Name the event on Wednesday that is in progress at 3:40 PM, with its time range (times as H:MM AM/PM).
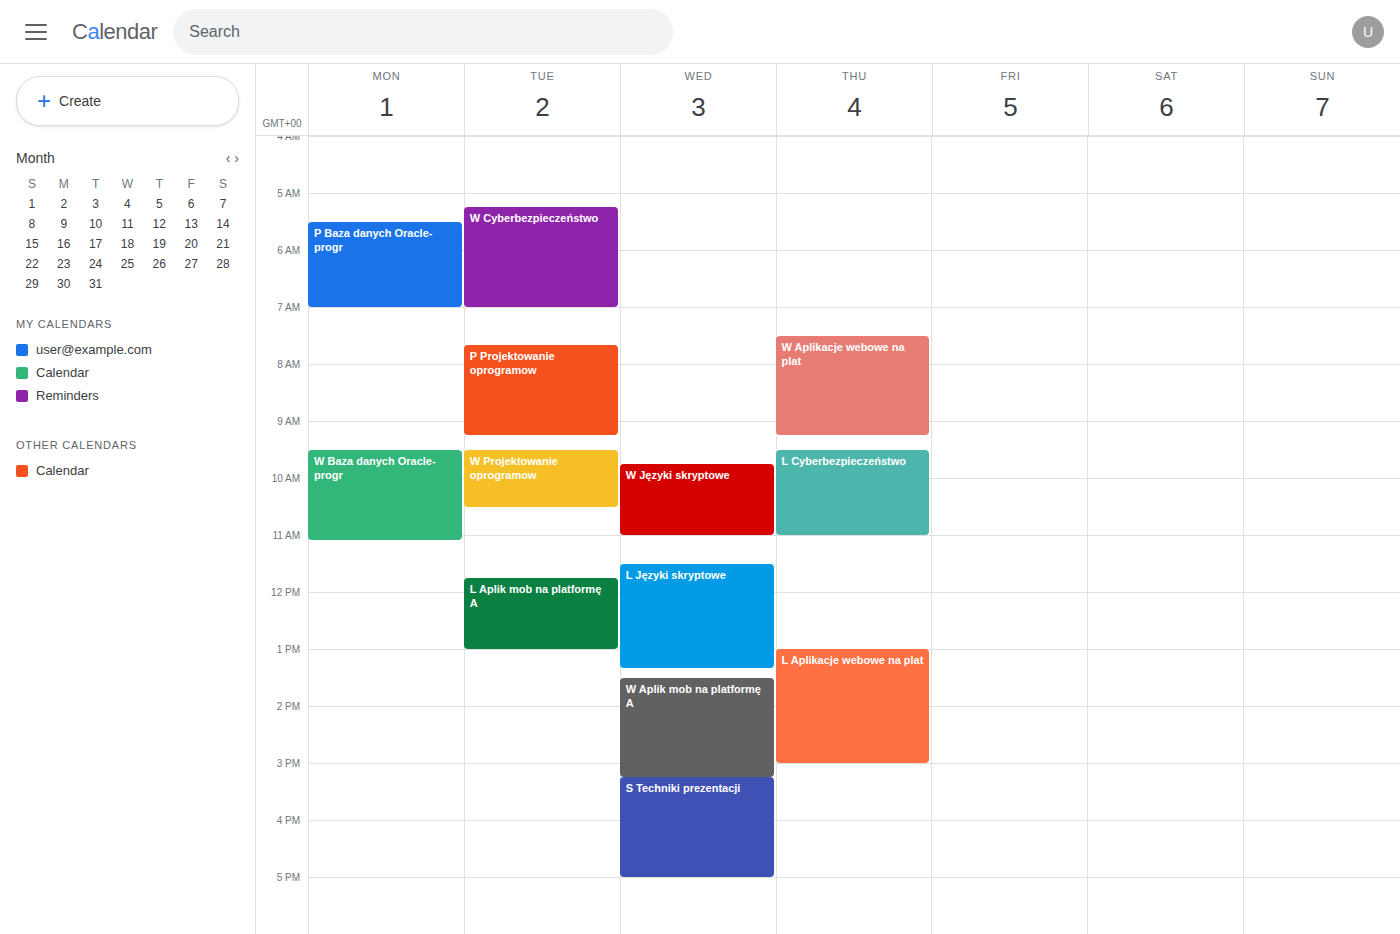
"S Techniki prezentacji", 3:15 PM to 5:00 PM